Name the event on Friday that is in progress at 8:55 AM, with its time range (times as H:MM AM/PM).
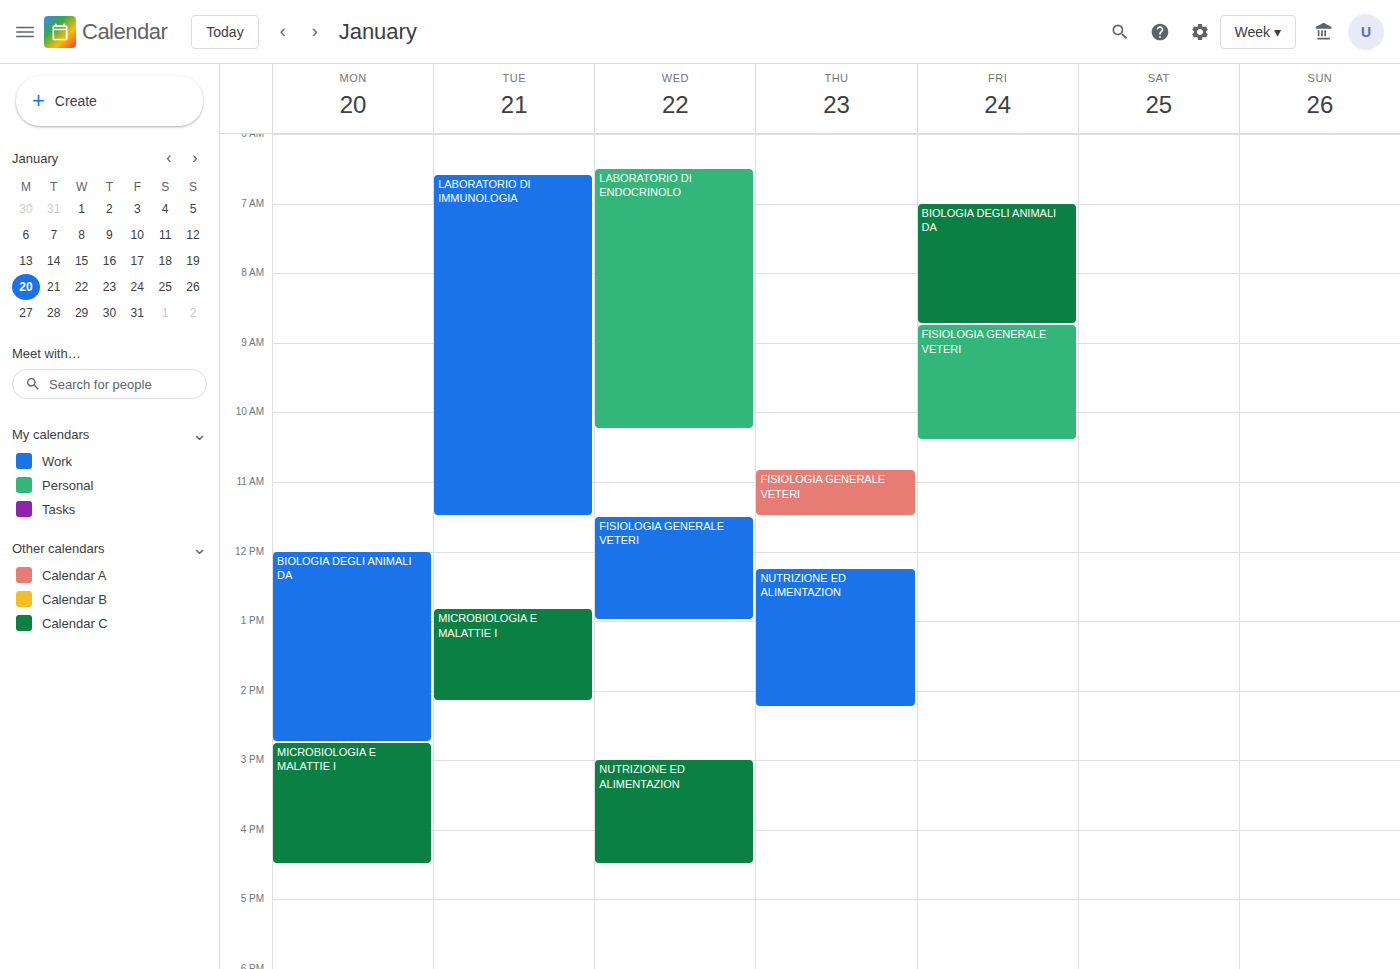
"FISIOLOGIA GENERALE VETERI", 8:45 AM to 10:25 AM